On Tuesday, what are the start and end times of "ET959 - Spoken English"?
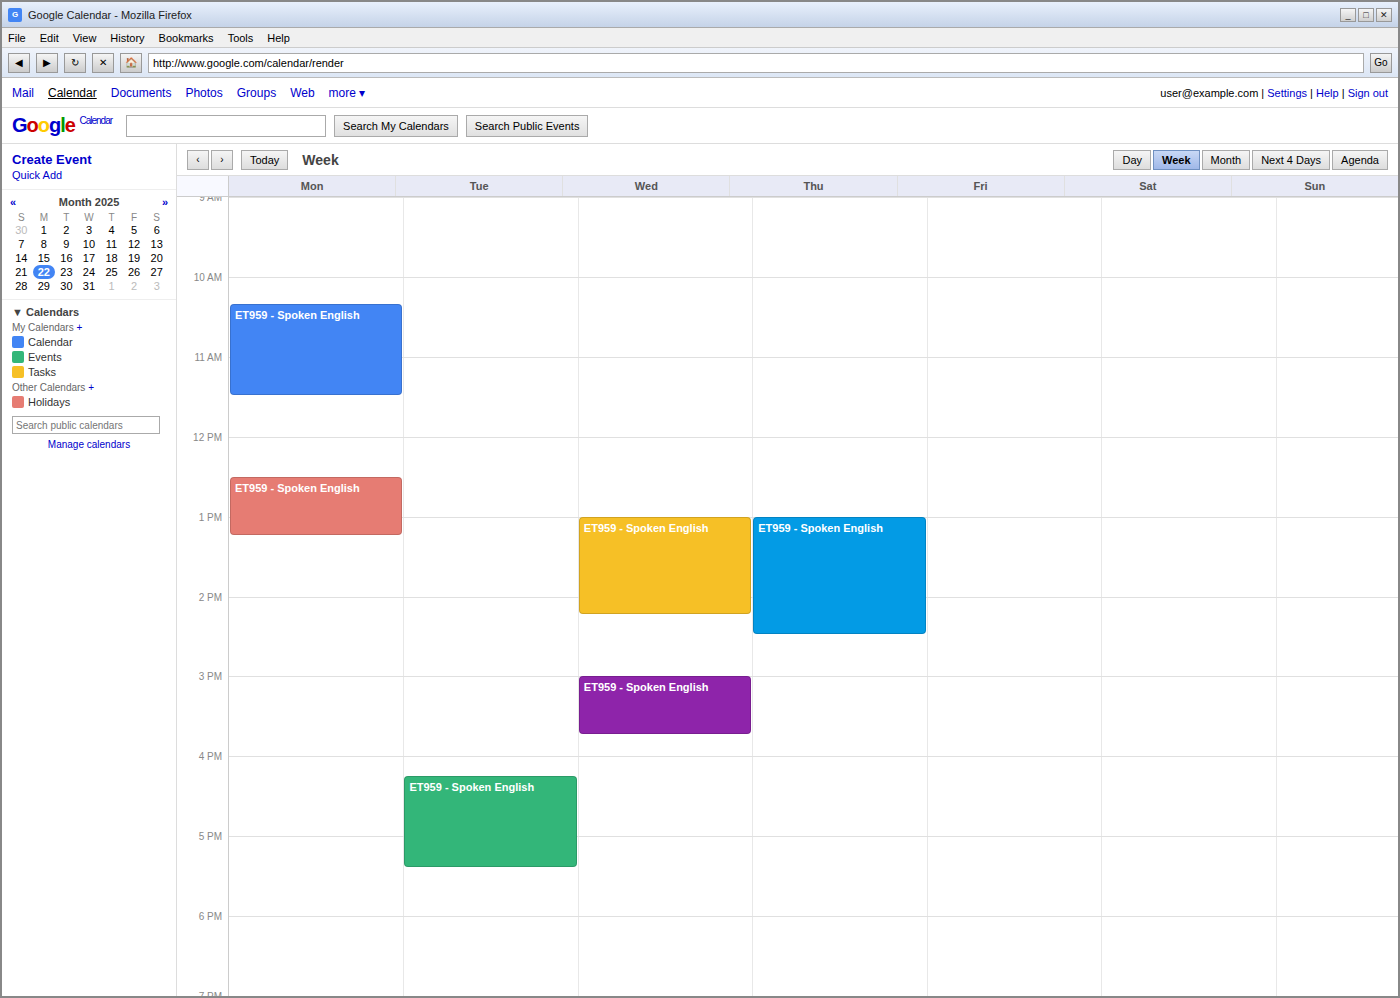
4:15 PM to 5:25 PM